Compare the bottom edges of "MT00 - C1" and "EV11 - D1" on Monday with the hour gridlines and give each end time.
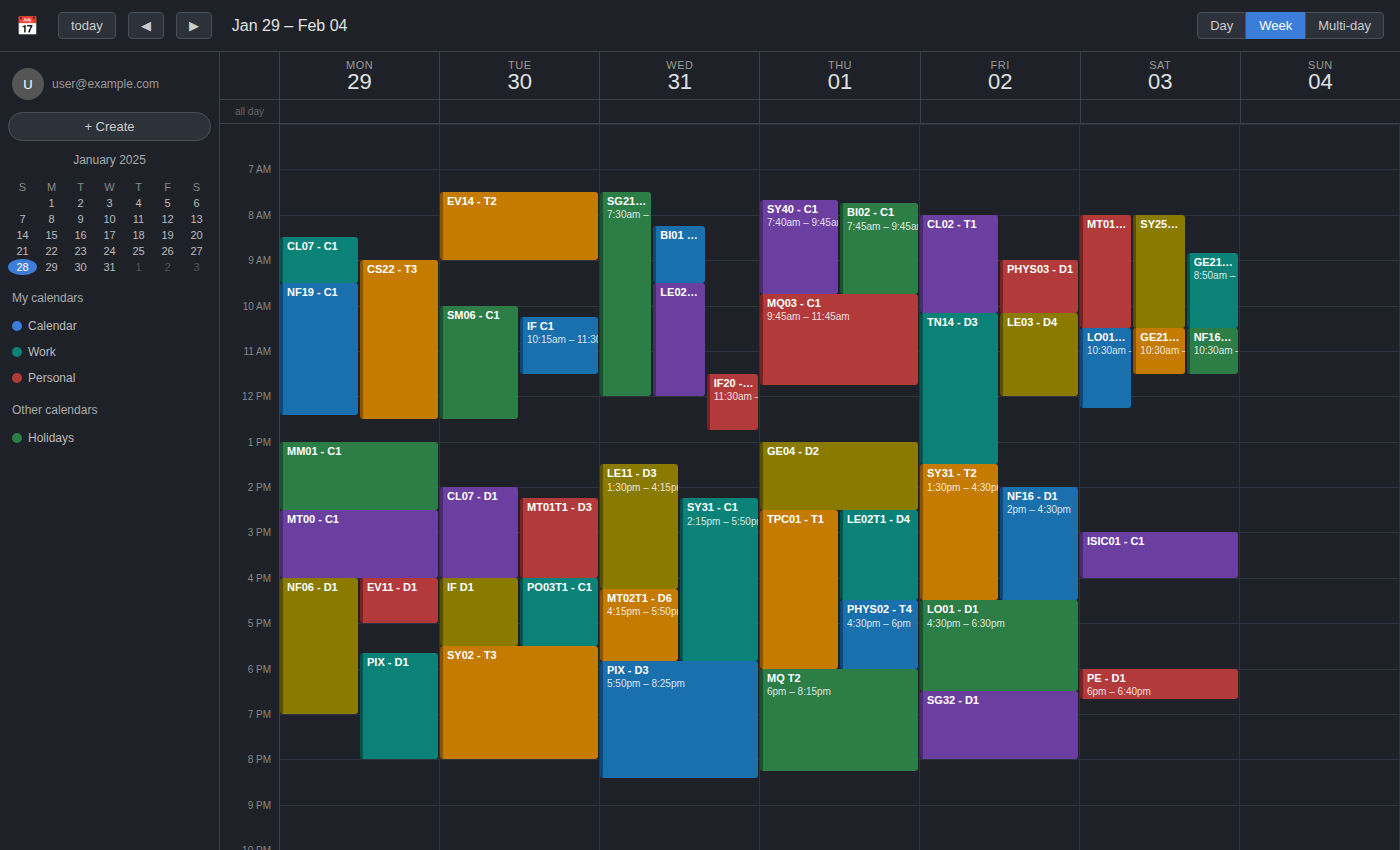
"MT00 - C1": 16:00, exactly on the 16:00 line. "EV11 - D1": 17:00, exactly on the 17:00 line.